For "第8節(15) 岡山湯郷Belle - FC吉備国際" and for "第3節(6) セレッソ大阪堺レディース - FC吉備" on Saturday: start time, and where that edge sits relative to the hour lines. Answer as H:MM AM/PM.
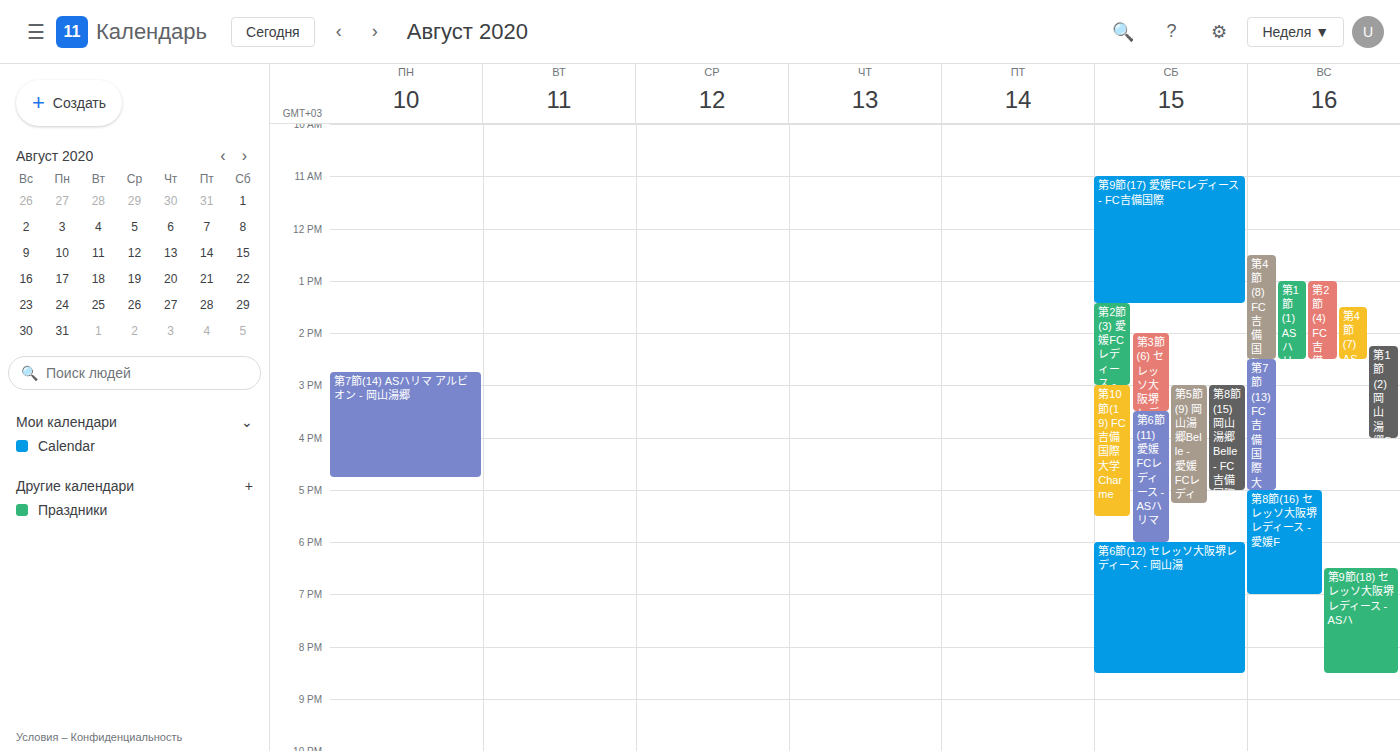
"第8節(15) 岡山湯郷Belle - FC吉備国際": 3:00 PM, exactly on the 3 PM line. "第3節(6) セレッソ大阪堺レディース - FC吉備": 2:00 PM, exactly on the 2 PM line.